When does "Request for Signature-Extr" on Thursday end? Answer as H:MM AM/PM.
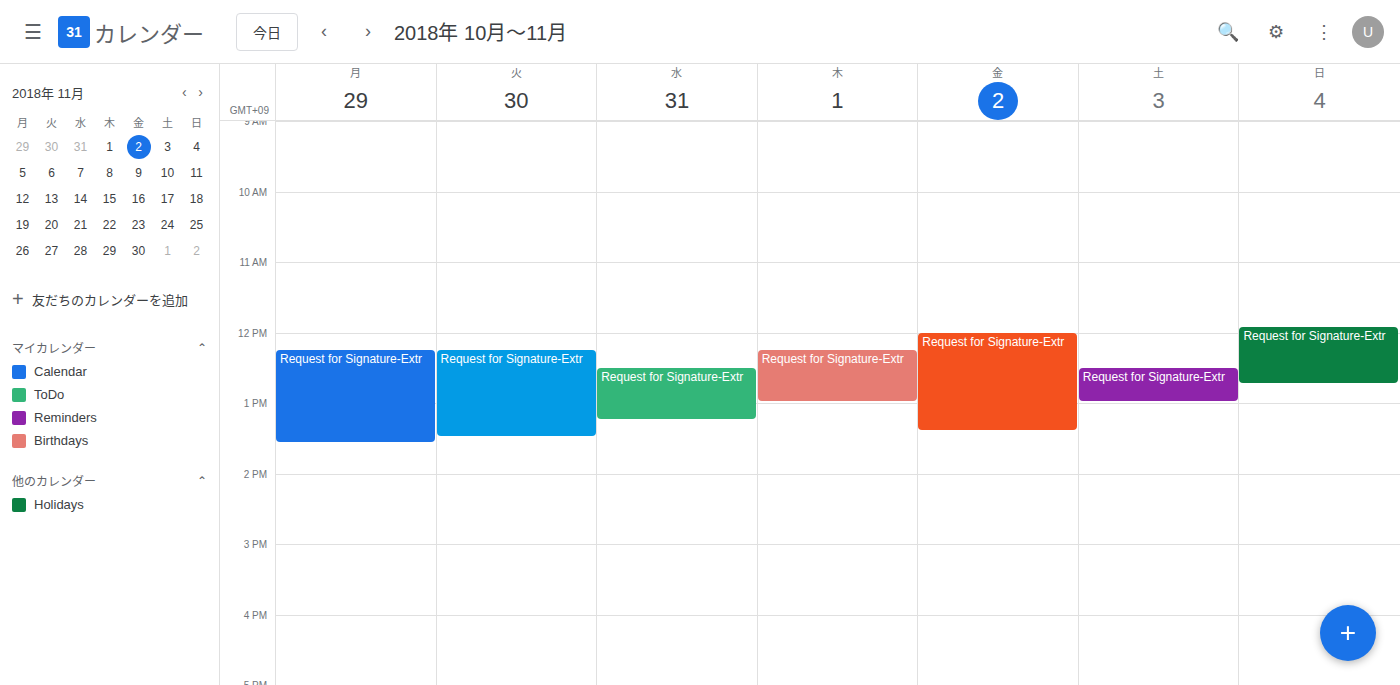
1:00 PM